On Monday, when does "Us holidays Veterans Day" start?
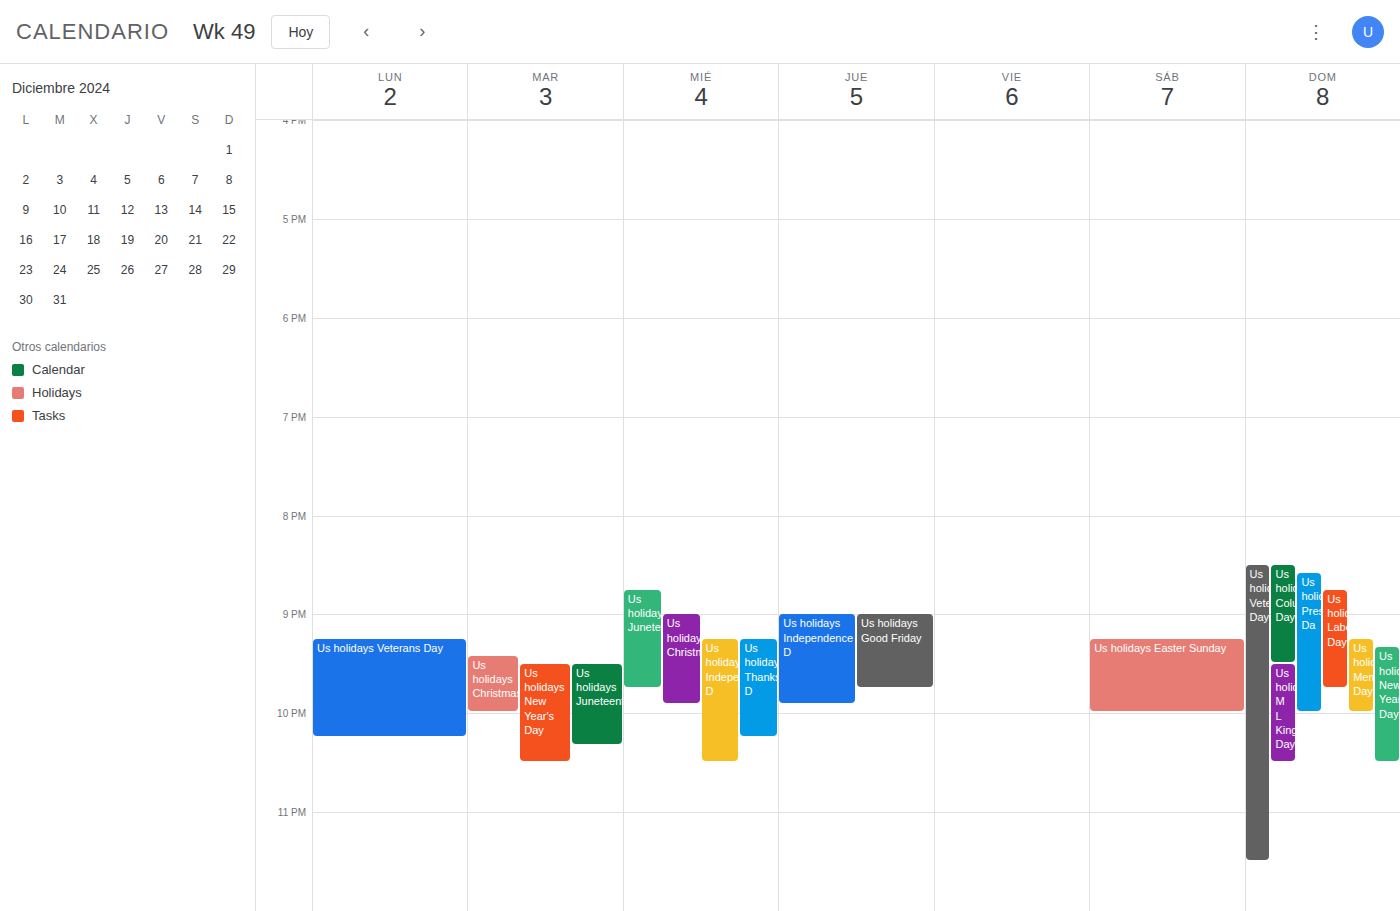
9:15 PM